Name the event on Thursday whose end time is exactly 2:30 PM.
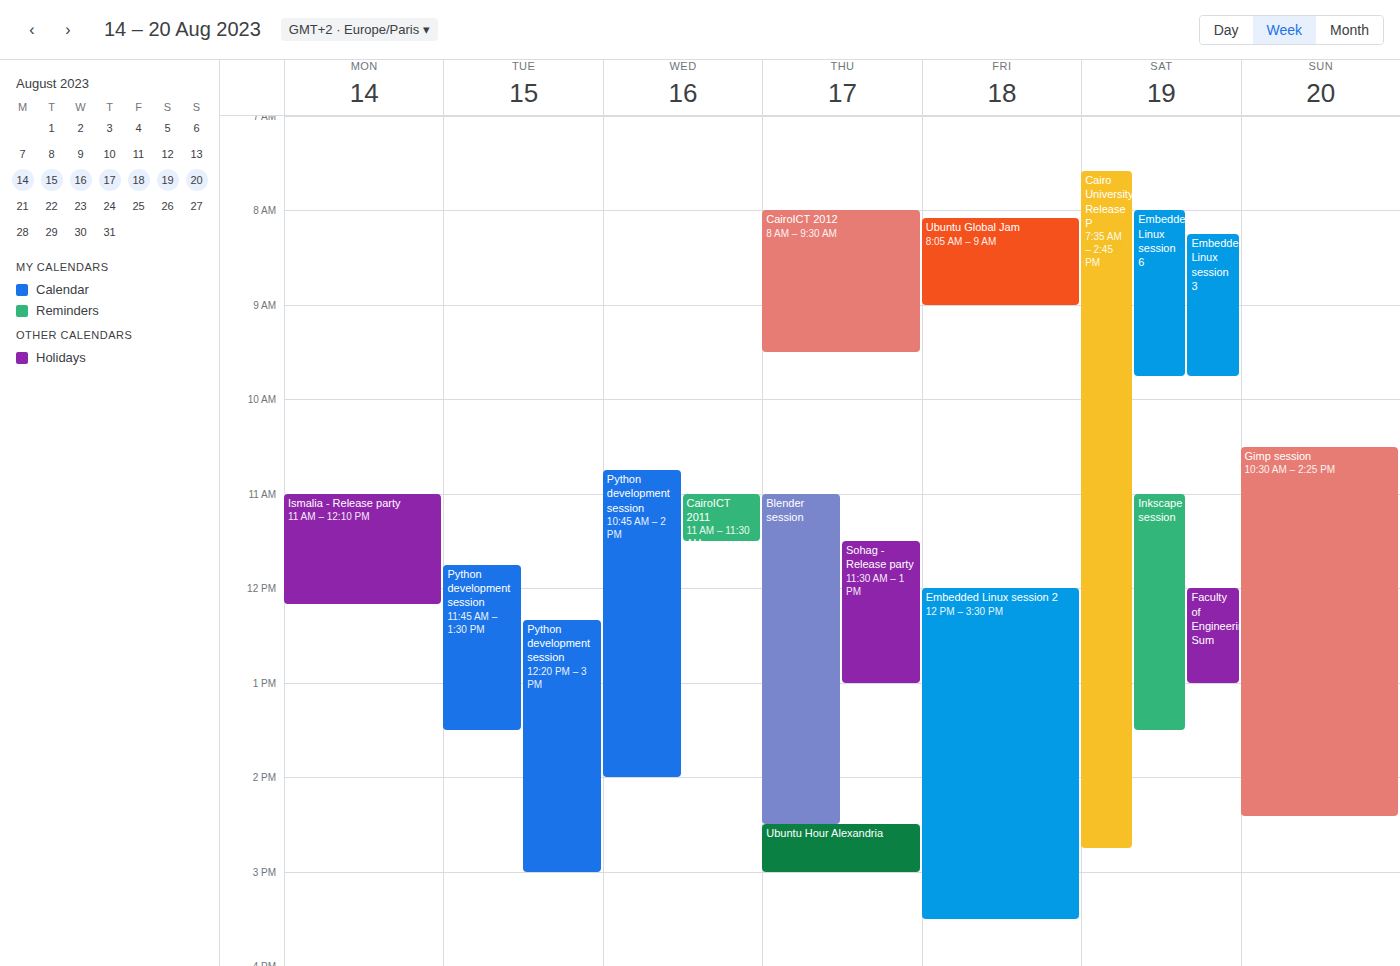
"Blender session"